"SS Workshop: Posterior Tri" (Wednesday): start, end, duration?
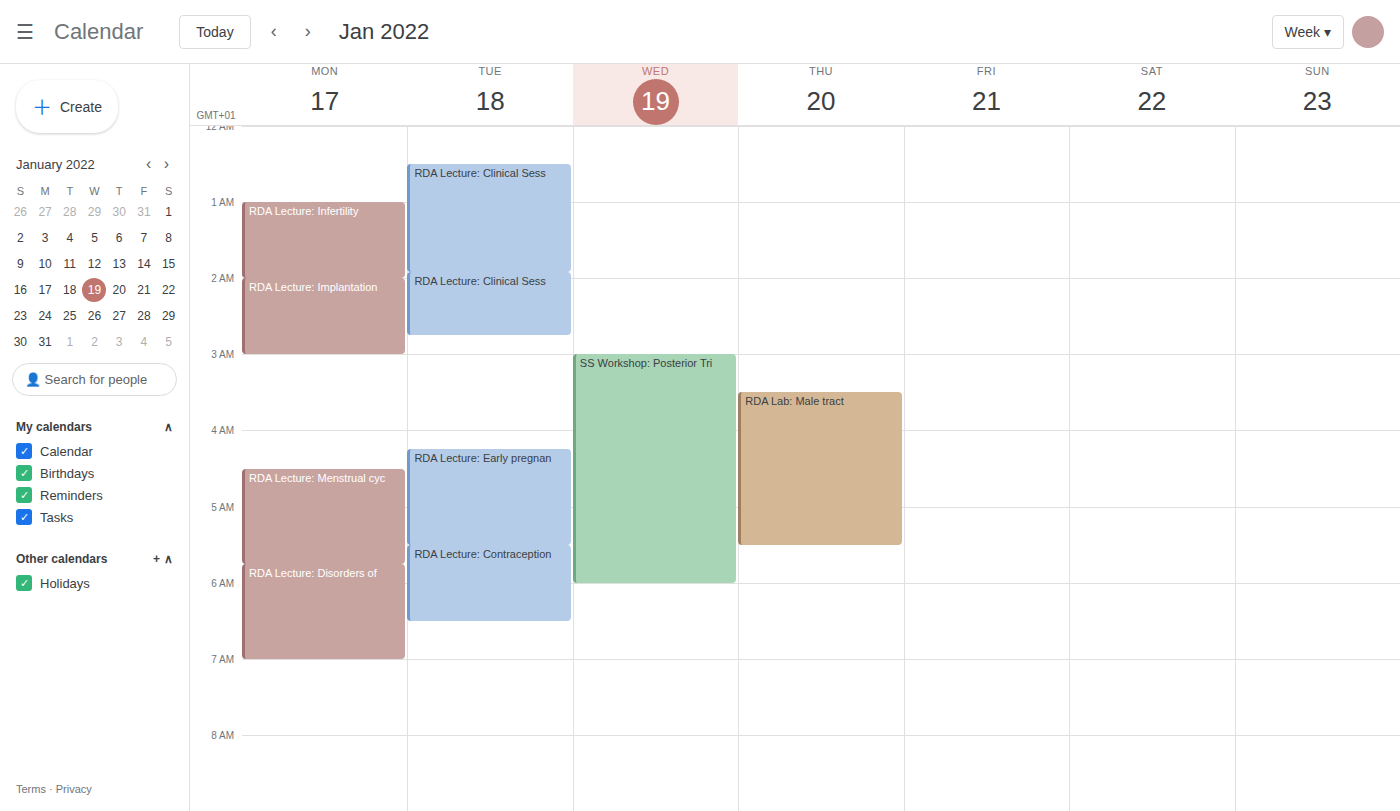
03:00 to 06:00, 3 hours